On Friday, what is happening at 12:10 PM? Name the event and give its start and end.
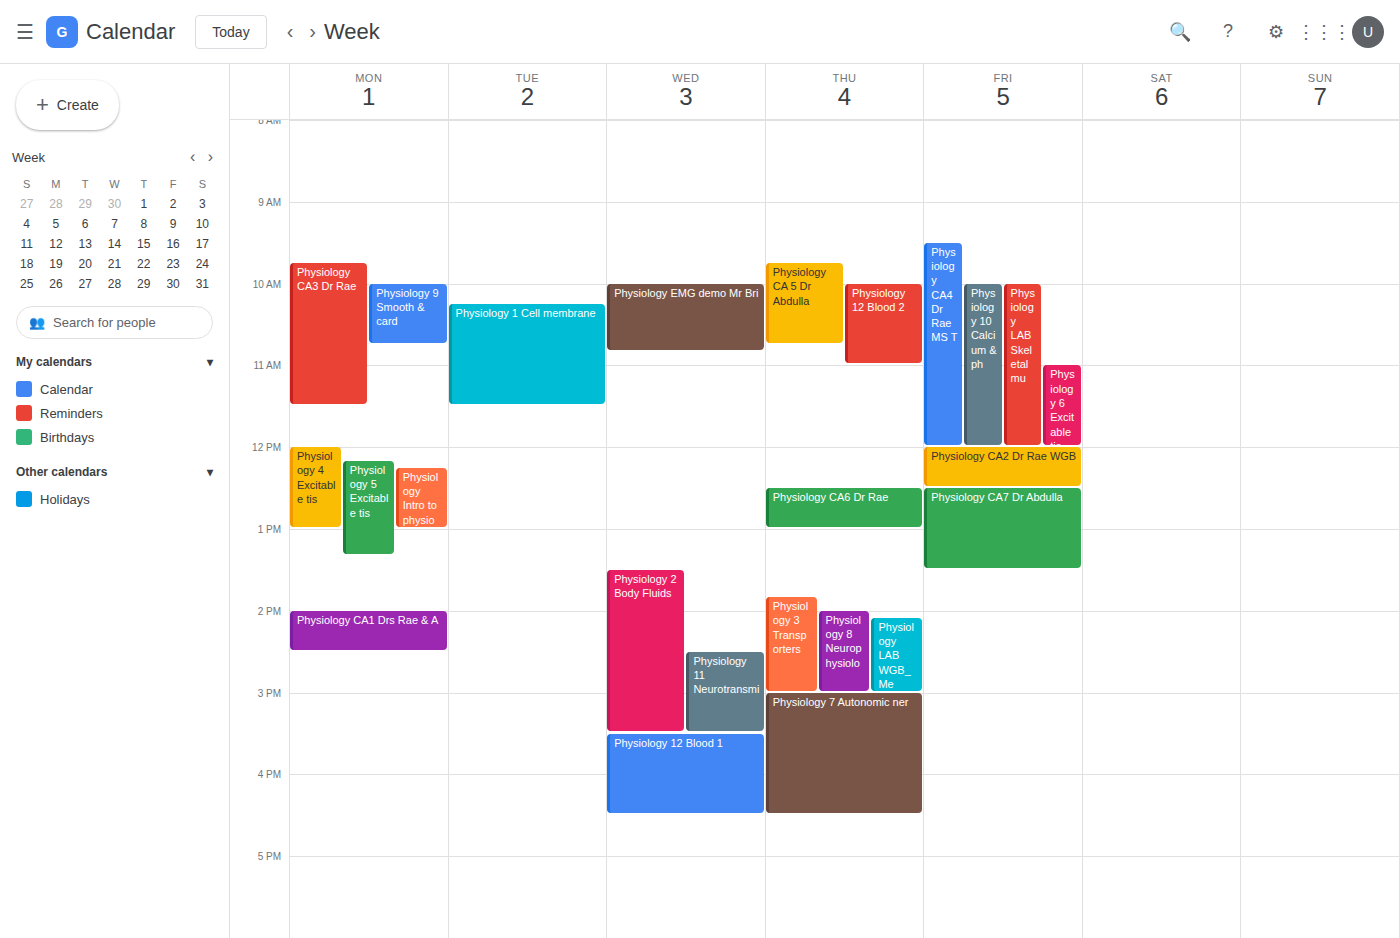
"Physiology CA2 Dr Rae WGB", 12:00 PM to 12:30 PM